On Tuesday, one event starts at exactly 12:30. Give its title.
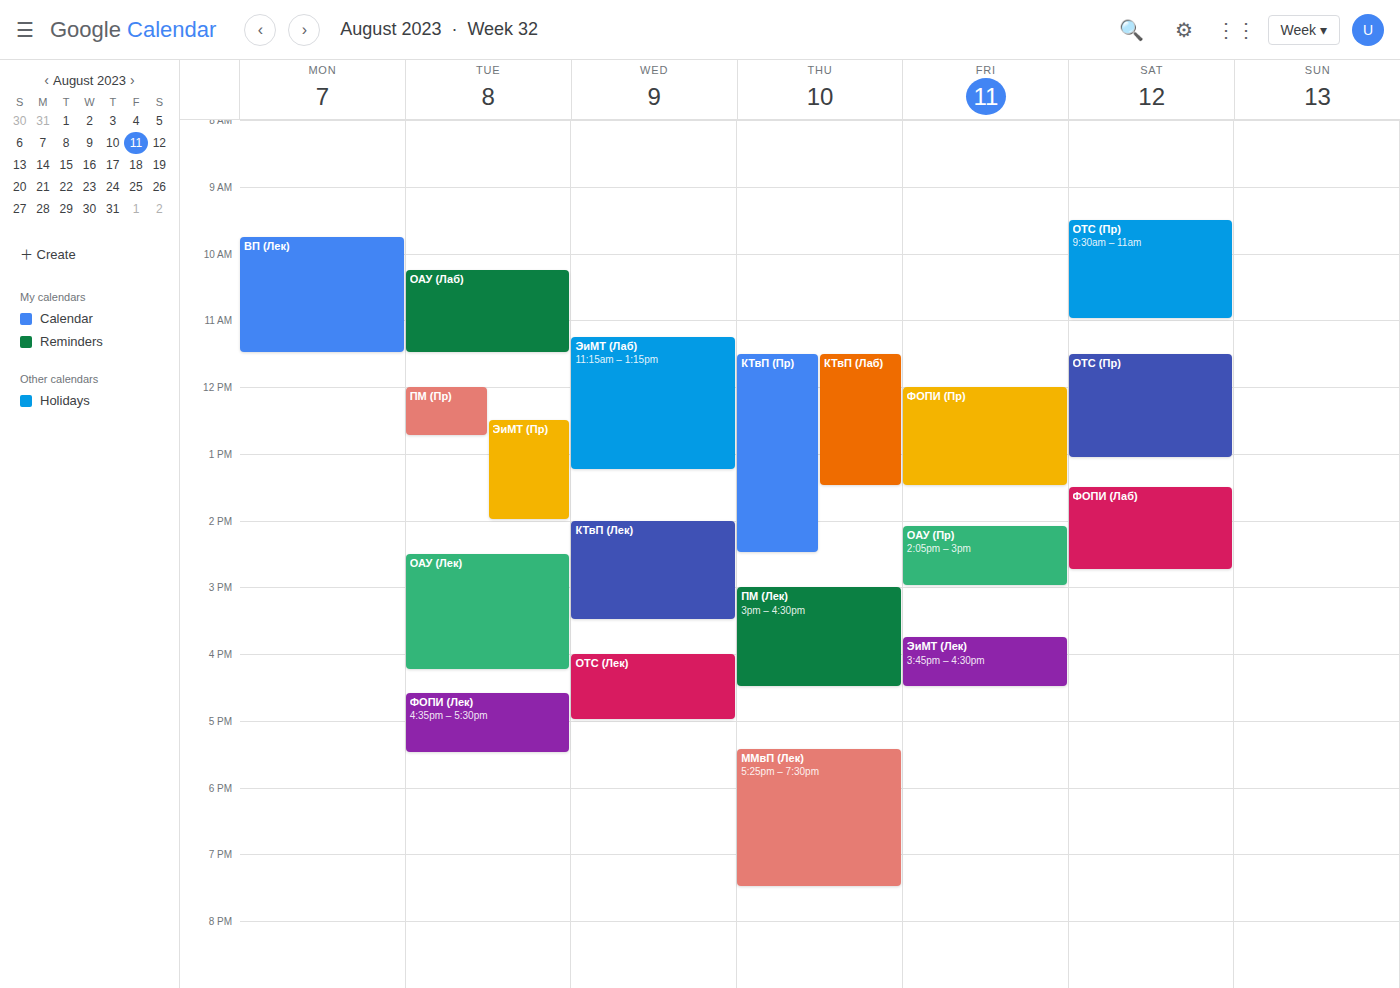
"ЭиМТ (Пр)"